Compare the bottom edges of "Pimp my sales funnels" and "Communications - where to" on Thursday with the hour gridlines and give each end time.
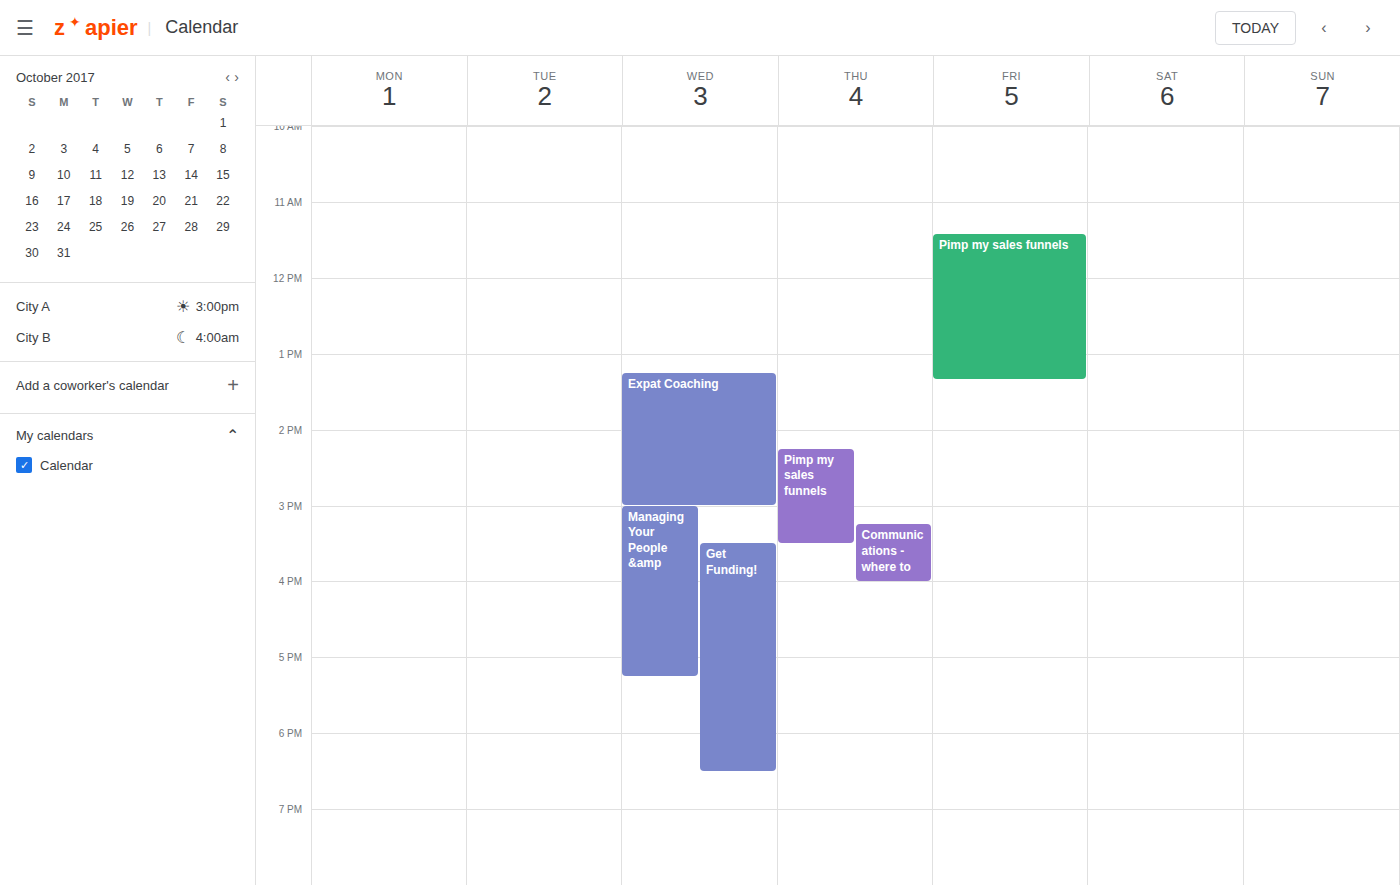
"Pimp my sales funnels": 3:30 PM, halfway between the 3 PM and 4 PM lines. "Communications - where to": 4:00 PM, exactly on the 4 PM line.